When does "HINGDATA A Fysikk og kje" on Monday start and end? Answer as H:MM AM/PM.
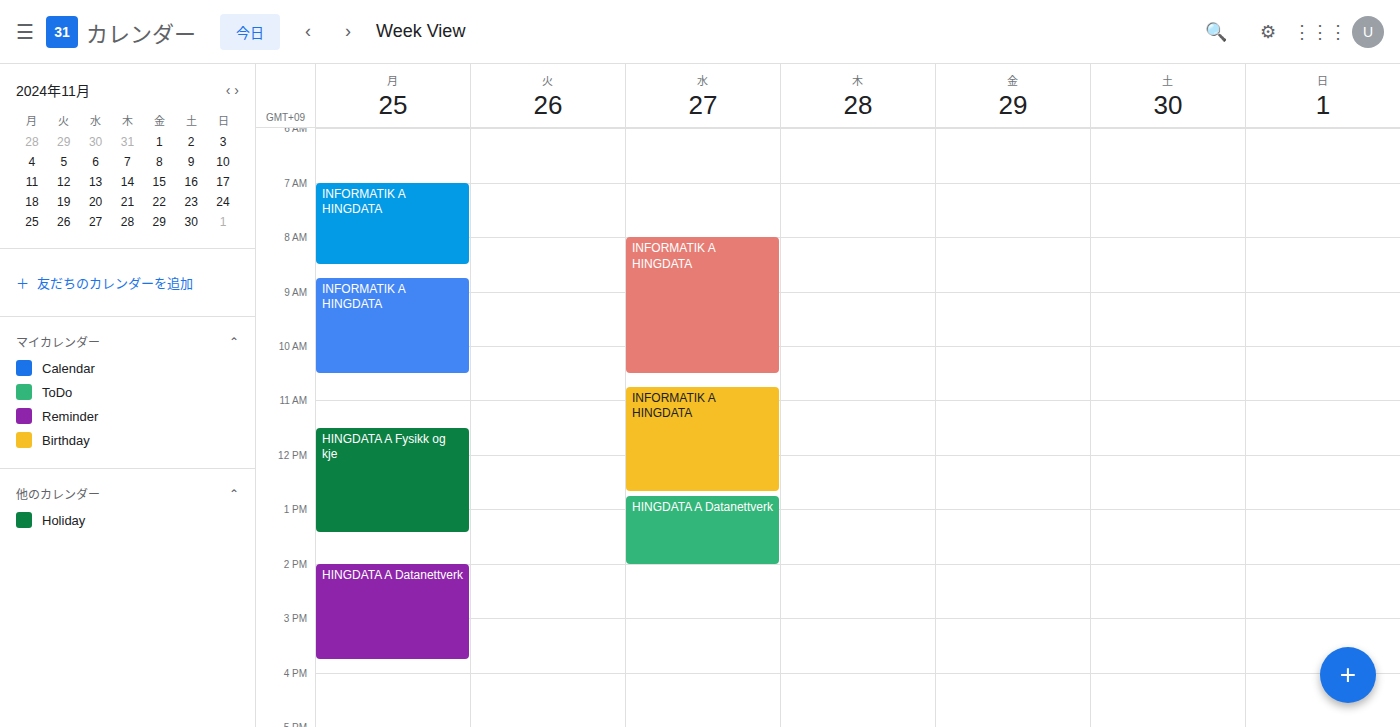
11:30 AM to 1:25 PM